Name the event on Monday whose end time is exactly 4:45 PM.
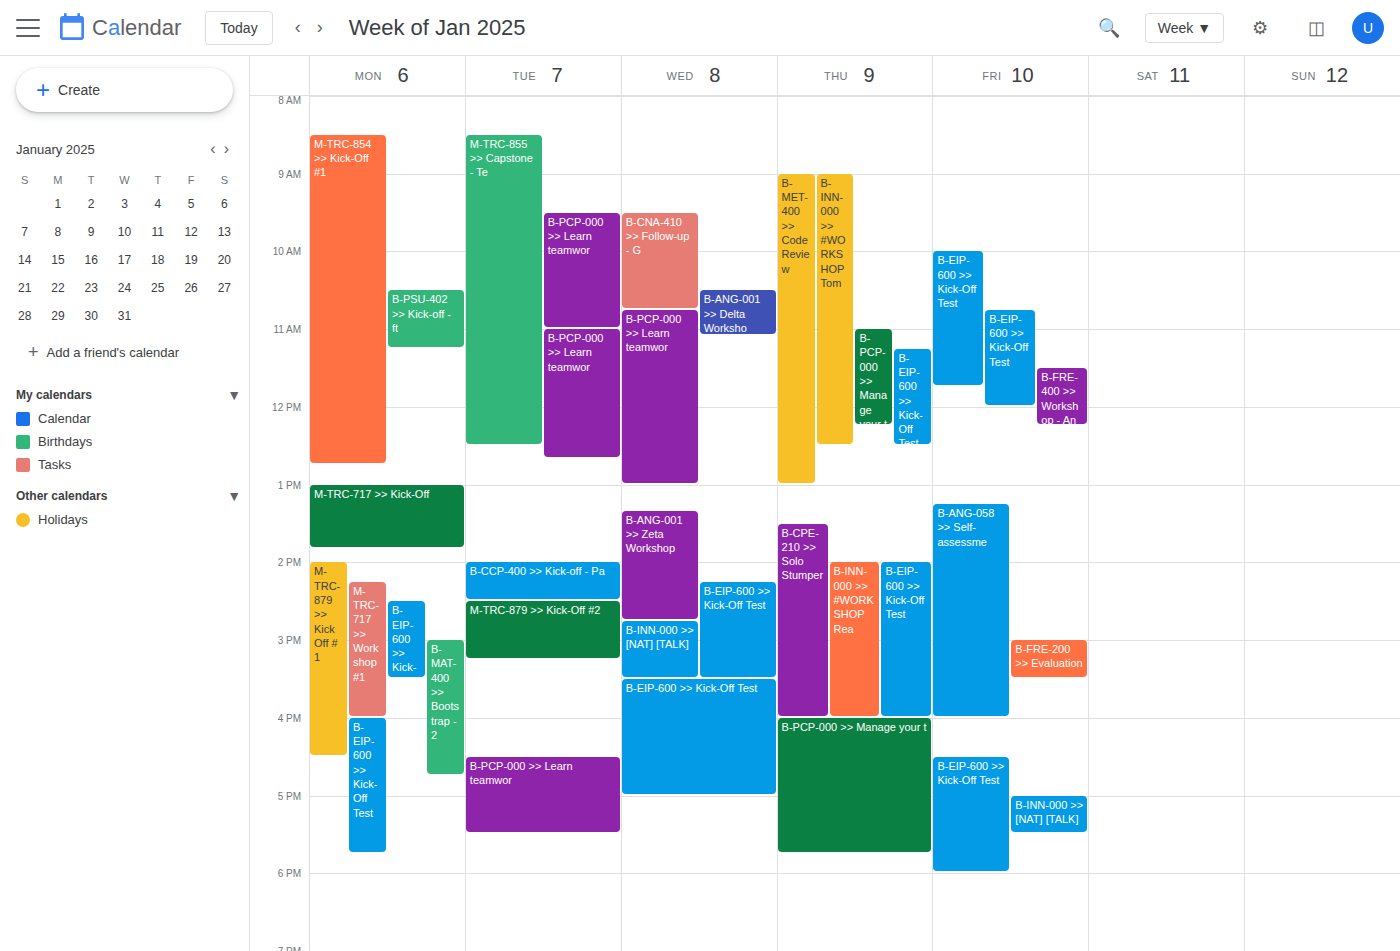
"B-MAT-400 >> Bootstrap - 2"